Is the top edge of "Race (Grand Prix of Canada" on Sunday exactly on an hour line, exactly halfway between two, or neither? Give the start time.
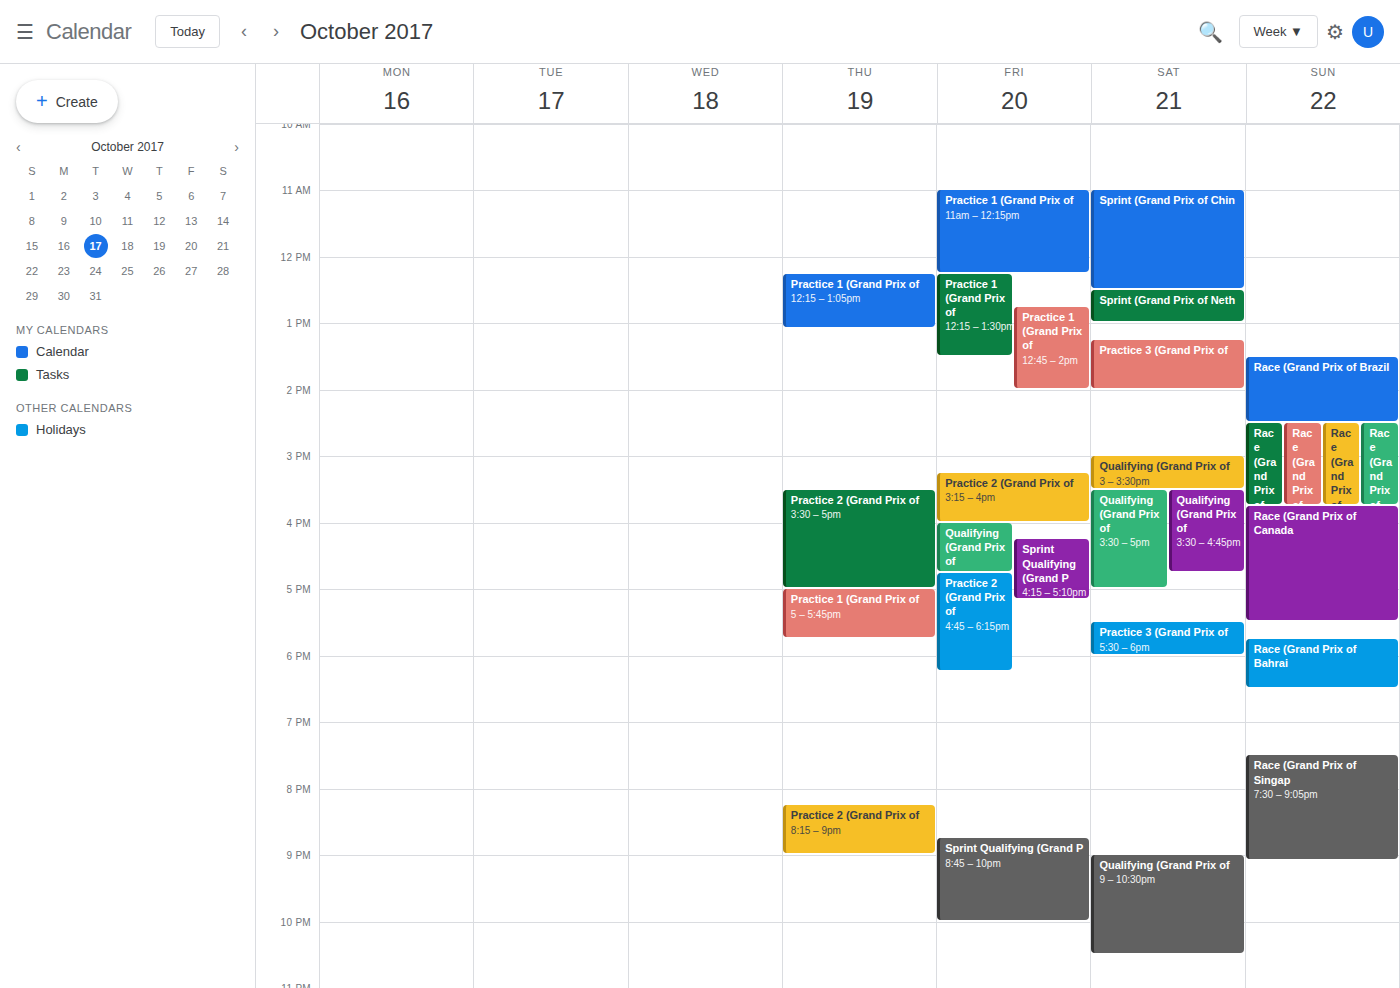
3:45 PM -- neither: three quarters of the way from the 3 PM line to the 4 PM line.